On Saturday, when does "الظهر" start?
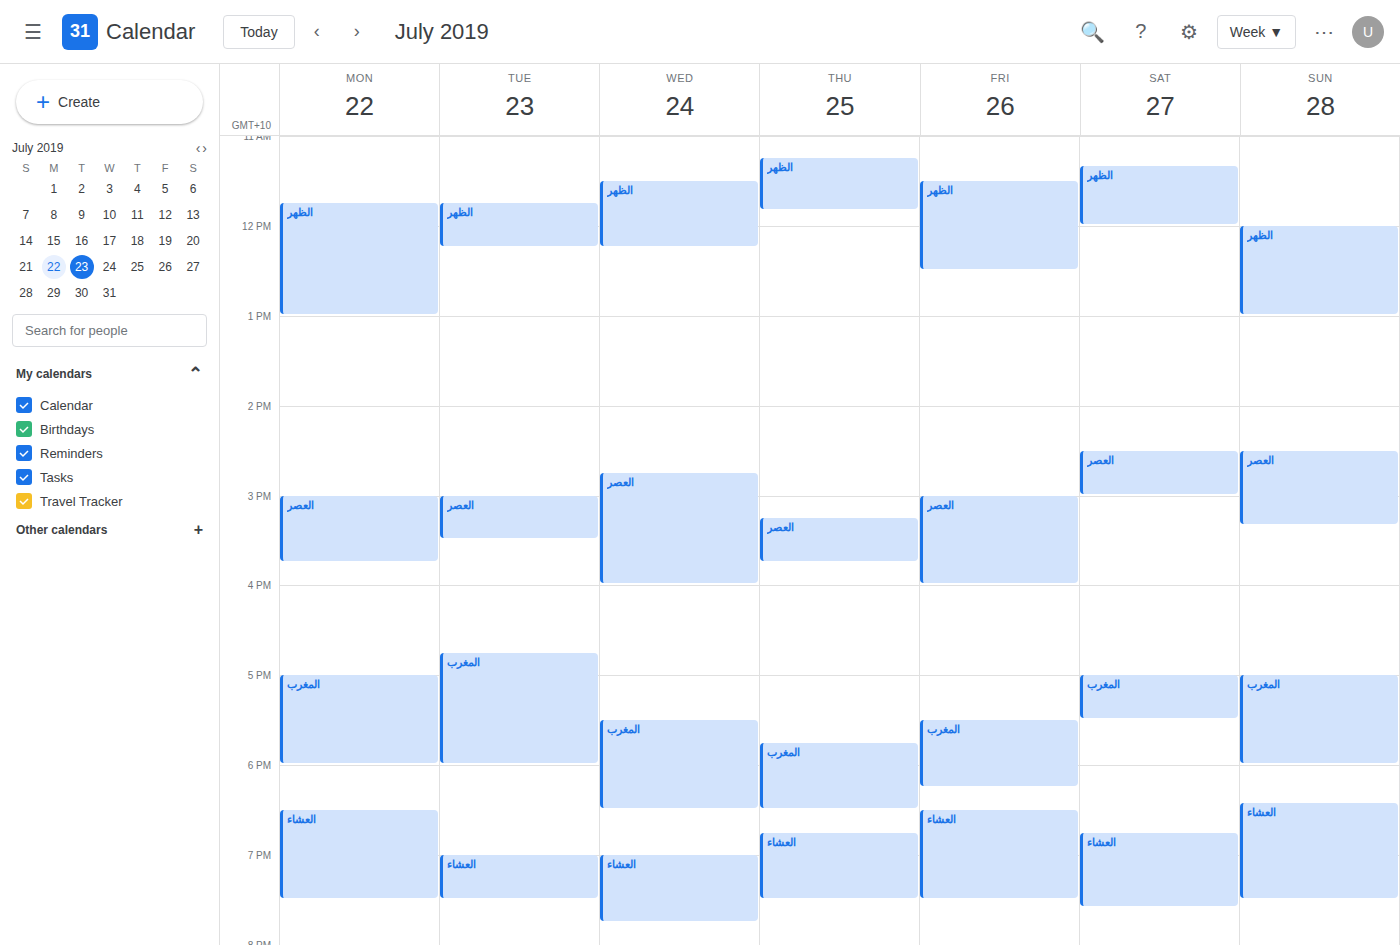
11:20 AM